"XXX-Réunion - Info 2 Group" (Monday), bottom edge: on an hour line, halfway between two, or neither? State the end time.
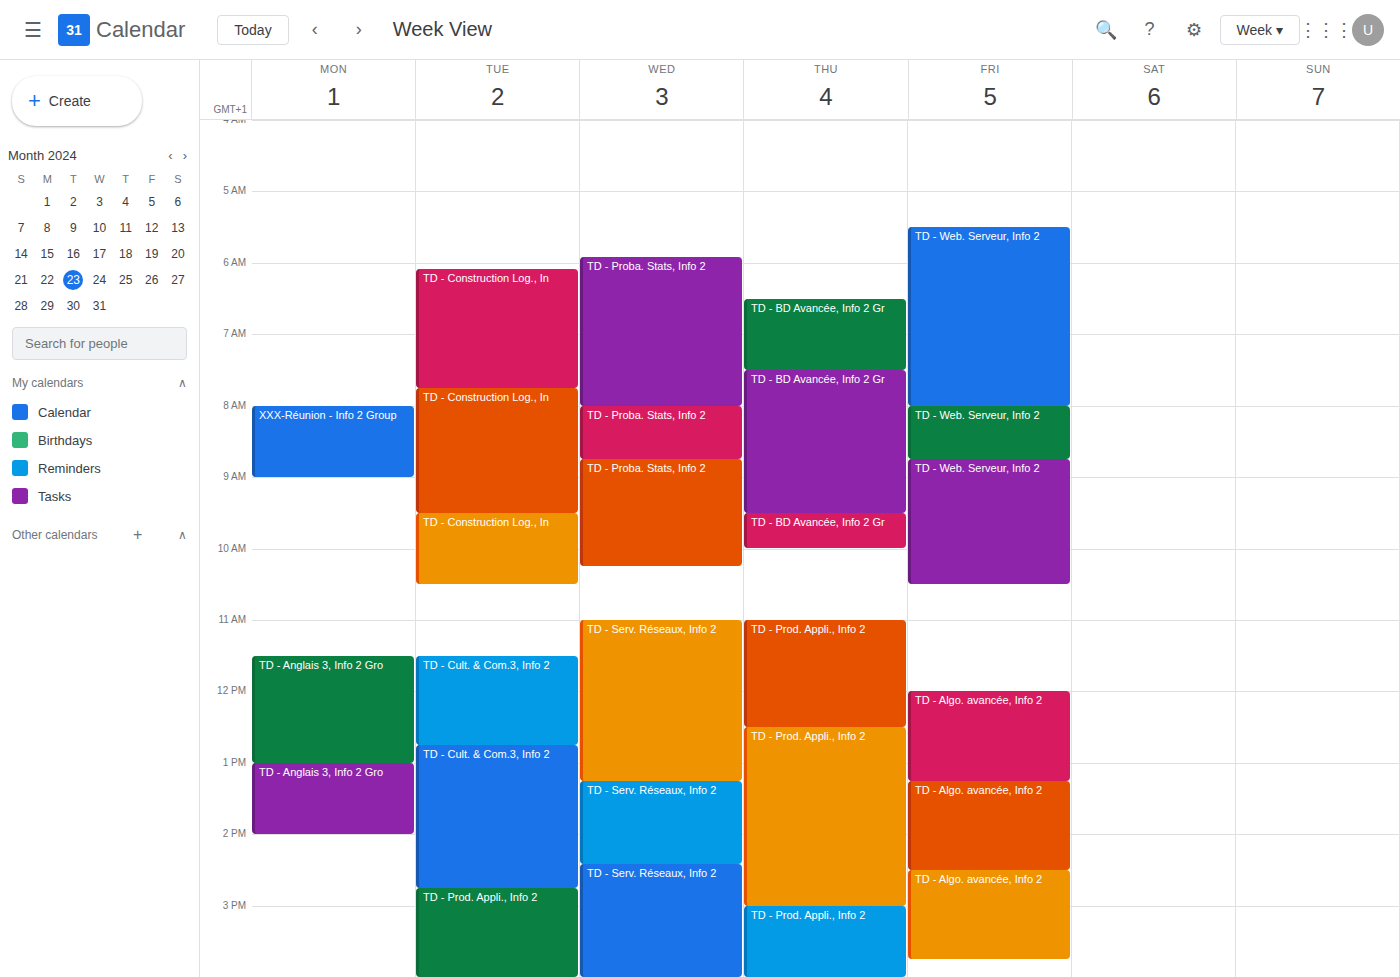
09:00 -- exactly on the 09:00 line.